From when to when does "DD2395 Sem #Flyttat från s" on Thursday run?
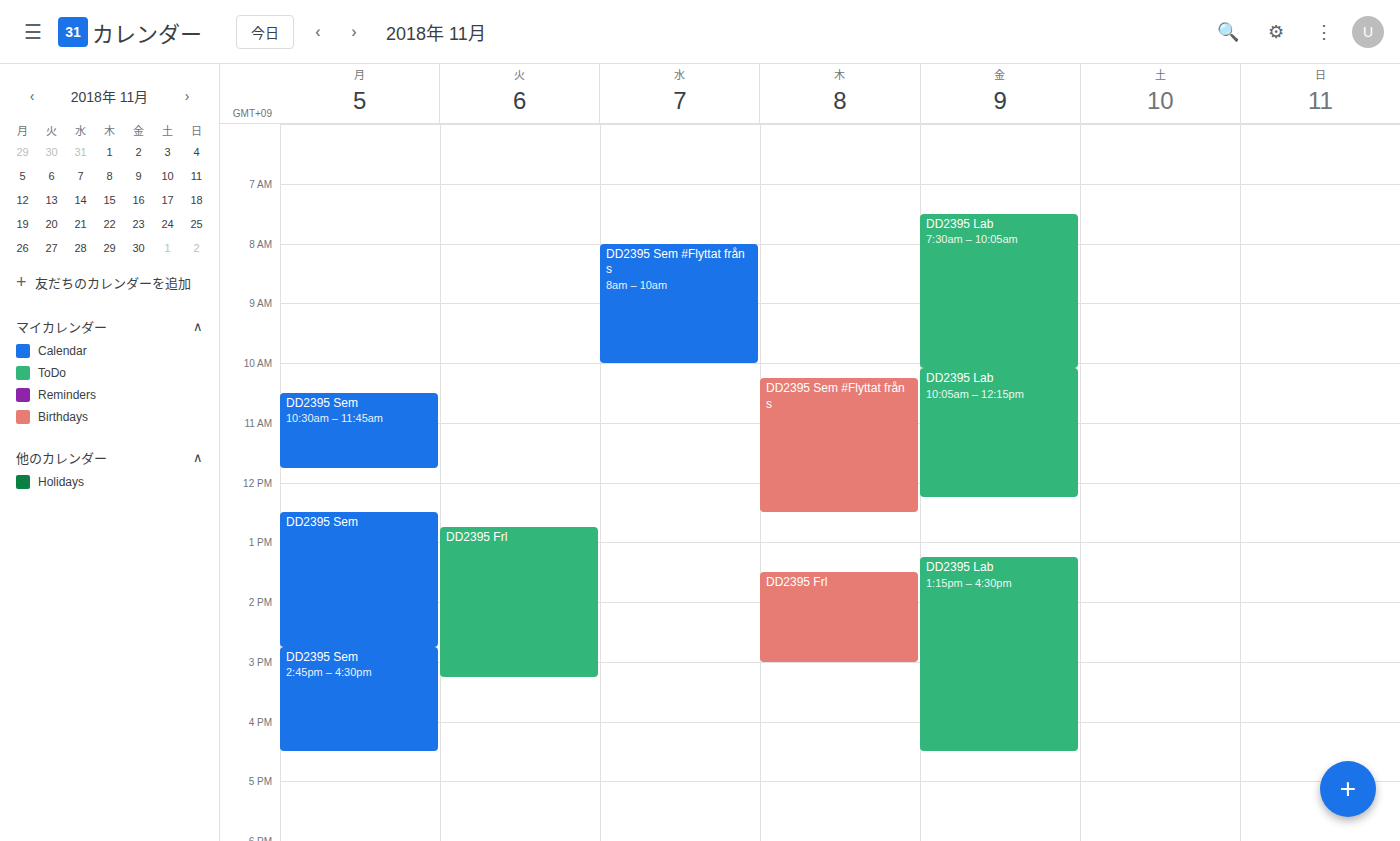
10:15 to 12:30